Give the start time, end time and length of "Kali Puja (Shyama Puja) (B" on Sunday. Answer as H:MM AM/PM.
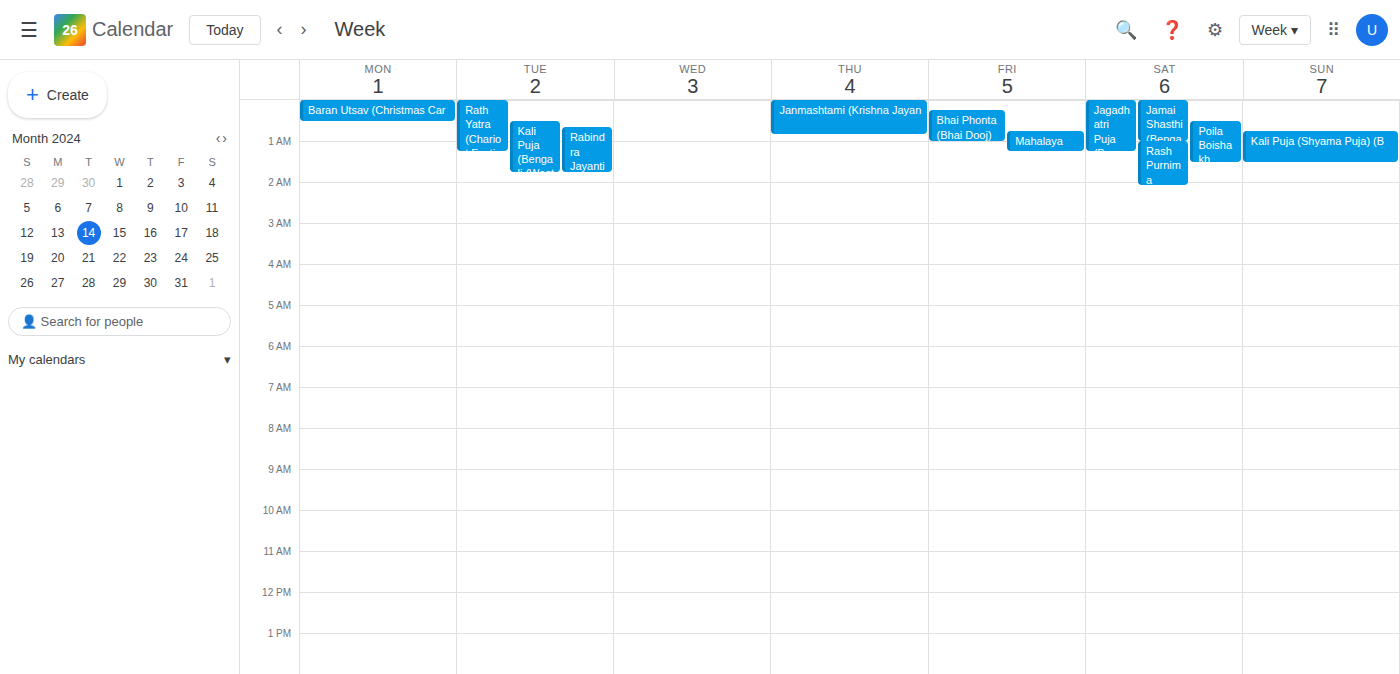
12:45 AM to 1:30 AM, 45 minutes